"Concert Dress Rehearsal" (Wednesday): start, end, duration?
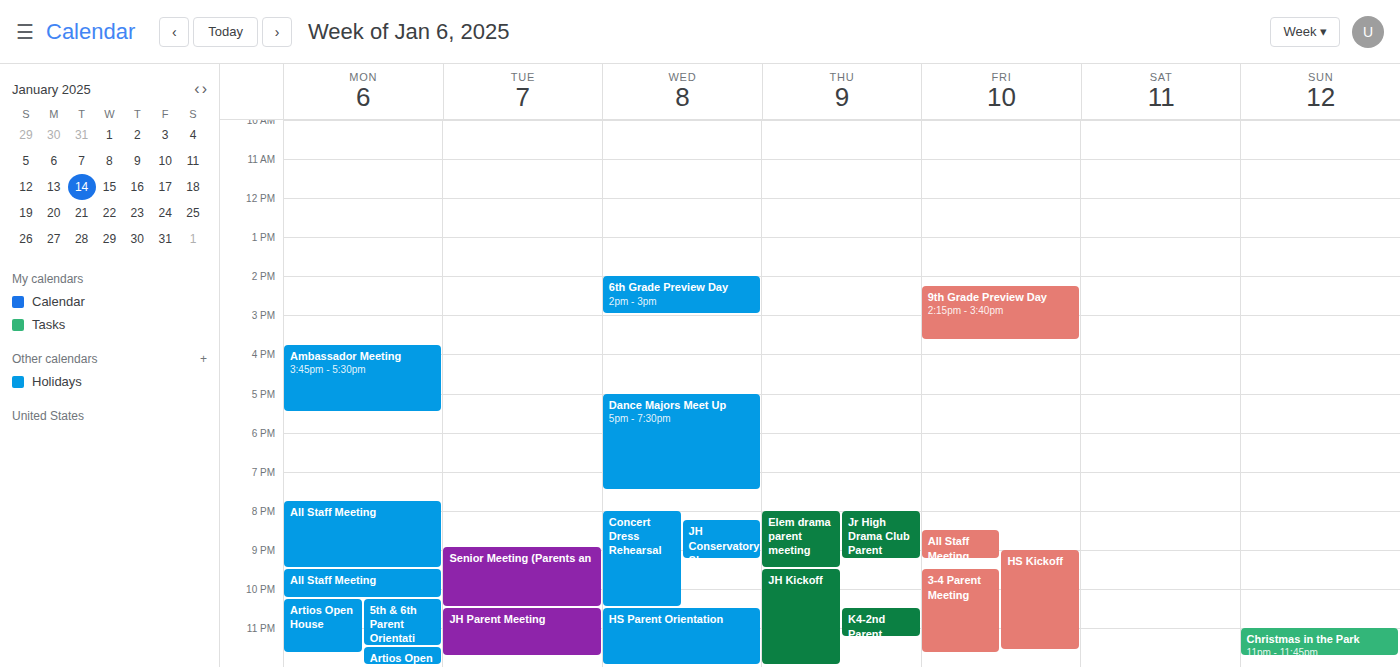
8:00 PM to 10:30 PM, 2 hours 30 minutes